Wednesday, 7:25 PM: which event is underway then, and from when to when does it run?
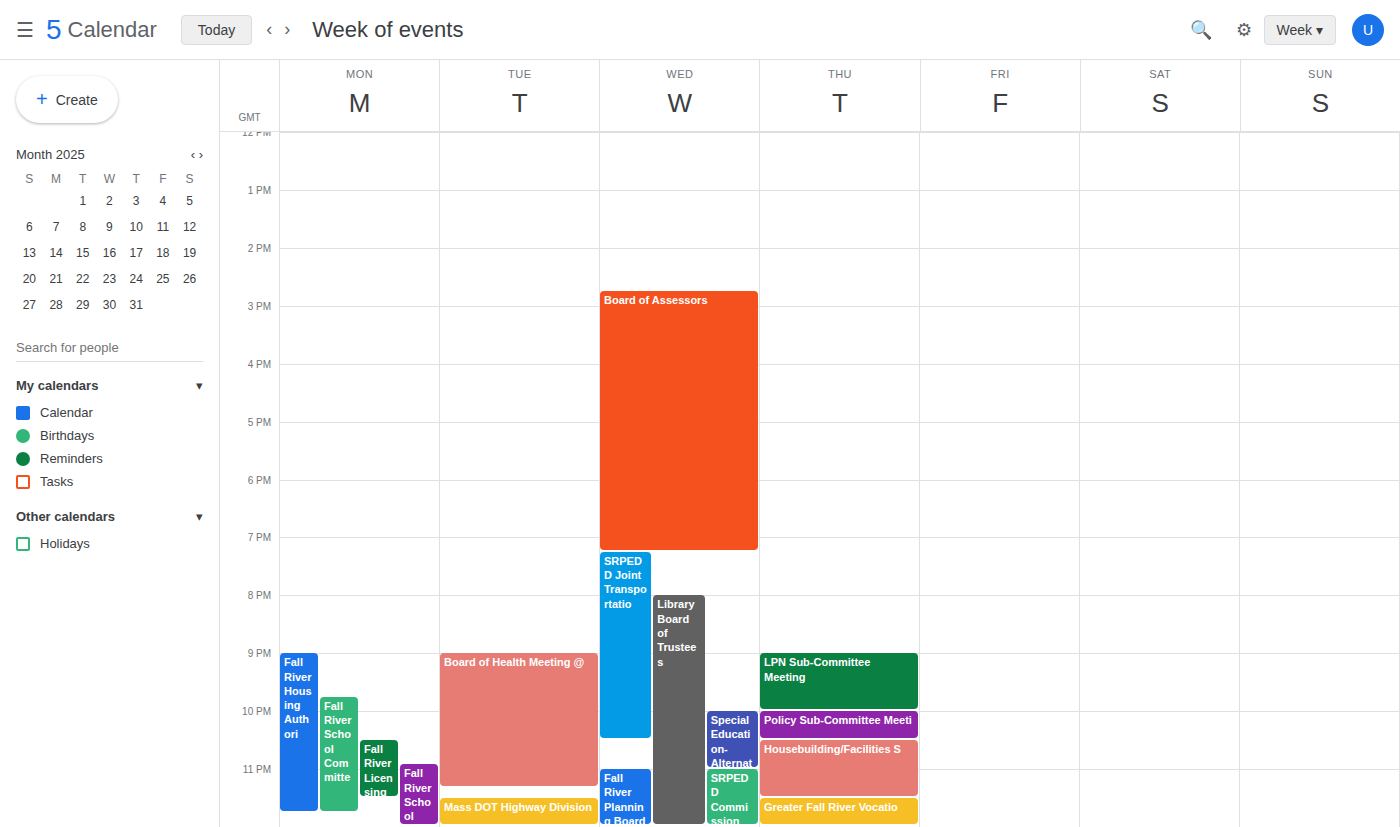
"SRPEDD Joint Transportatio", 7:15 PM to 10:30 PM